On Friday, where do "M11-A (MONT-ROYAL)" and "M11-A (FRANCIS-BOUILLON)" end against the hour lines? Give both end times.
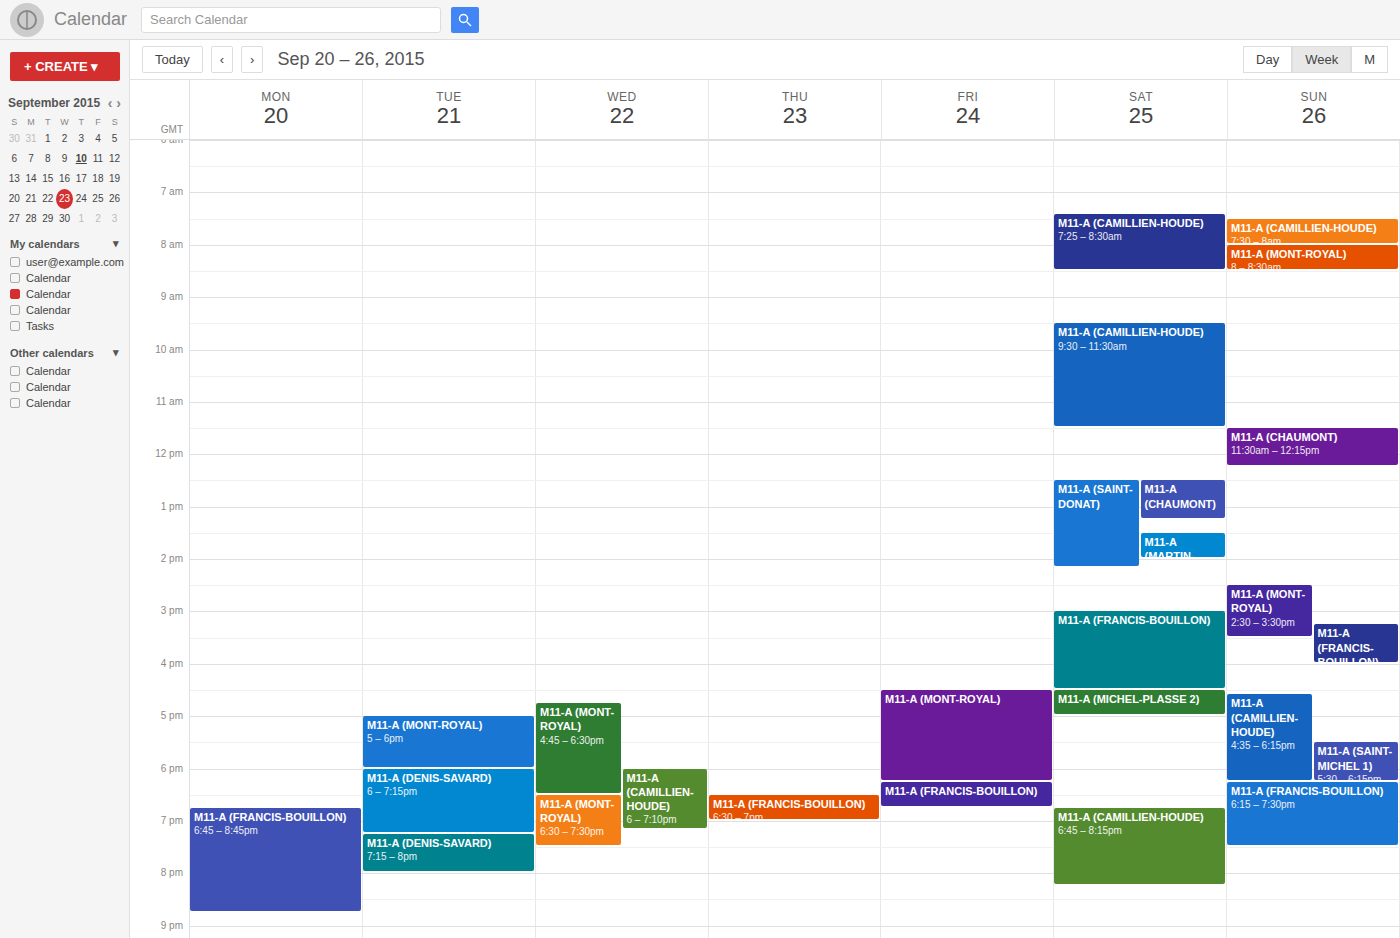
"M11-A (MONT-ROYAL)": 6:15 PM, neither: a quarter of the way from the 6 PM line to the 7 PM line. "M11-A (FRANCIS-BOUILLON)": 6:45 PM, neither: three quarters of the way from the 6 PM line to the 7 PM line.